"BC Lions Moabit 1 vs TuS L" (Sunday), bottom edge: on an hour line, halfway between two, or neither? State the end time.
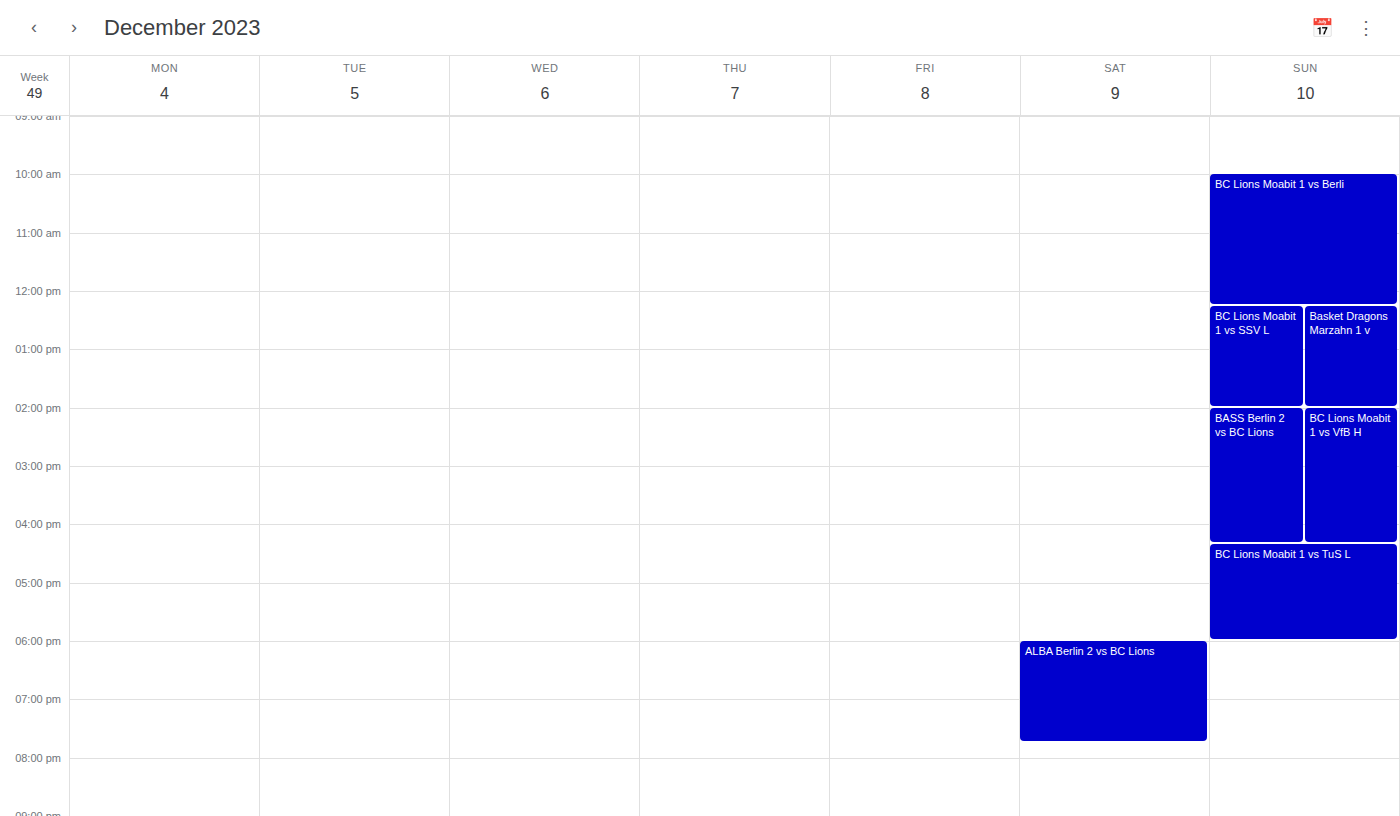
6:00 PM -- exactly on the 6 PM line.